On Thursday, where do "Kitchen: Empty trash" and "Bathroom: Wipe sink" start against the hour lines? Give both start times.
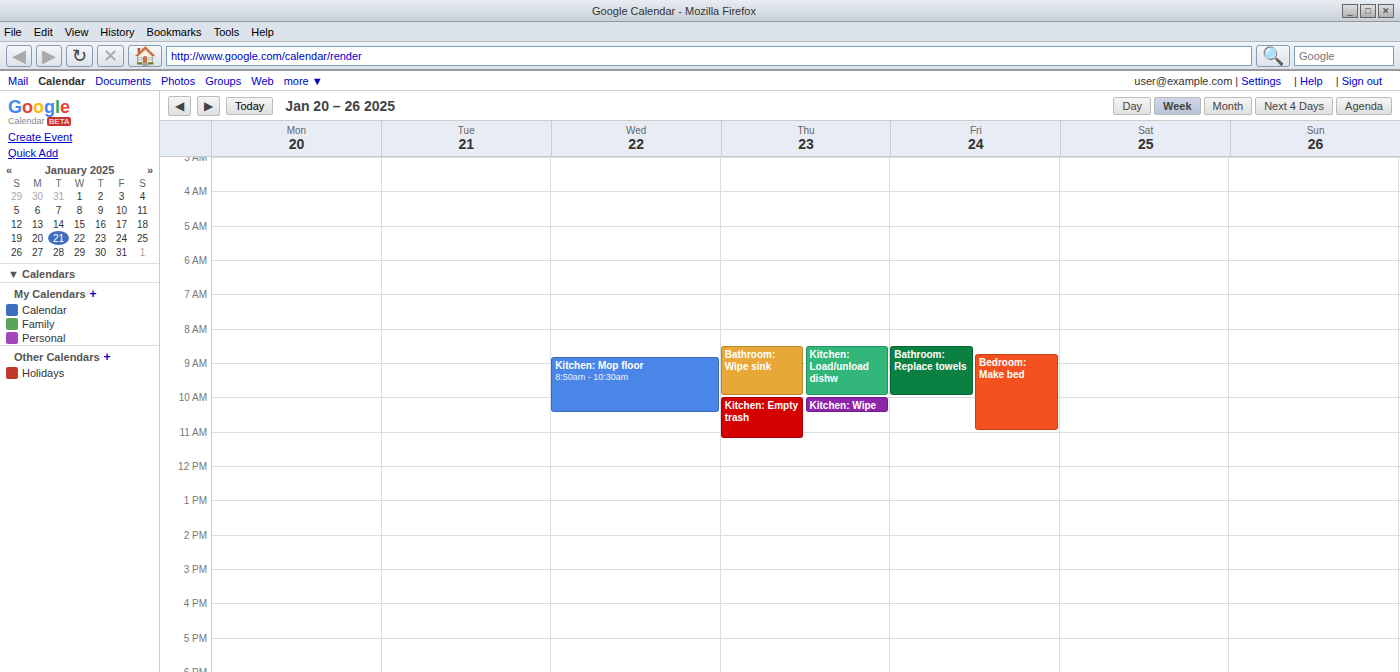
"Kitchen: Empty trash": 10:00, exactly on the 10:00 line. "Bathroom: Wipe sink": 08:30, halfway between the 08:00 and 09:00 lines.